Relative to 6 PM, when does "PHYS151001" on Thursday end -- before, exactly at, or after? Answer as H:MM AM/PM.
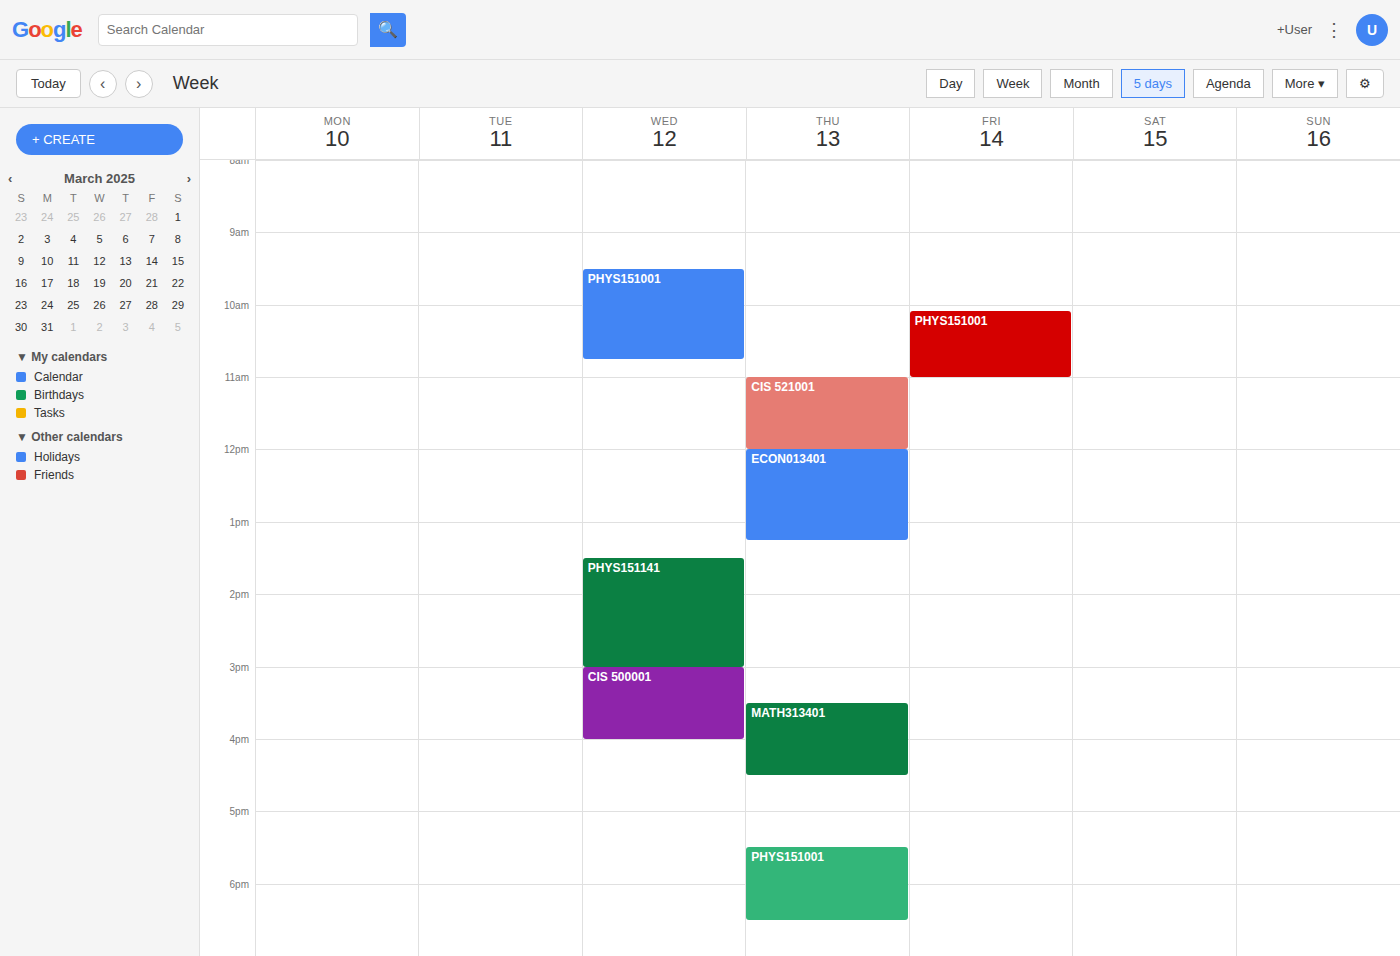
6:30 PM -- after 6 PM, 30 minutes below the 6 PM line.